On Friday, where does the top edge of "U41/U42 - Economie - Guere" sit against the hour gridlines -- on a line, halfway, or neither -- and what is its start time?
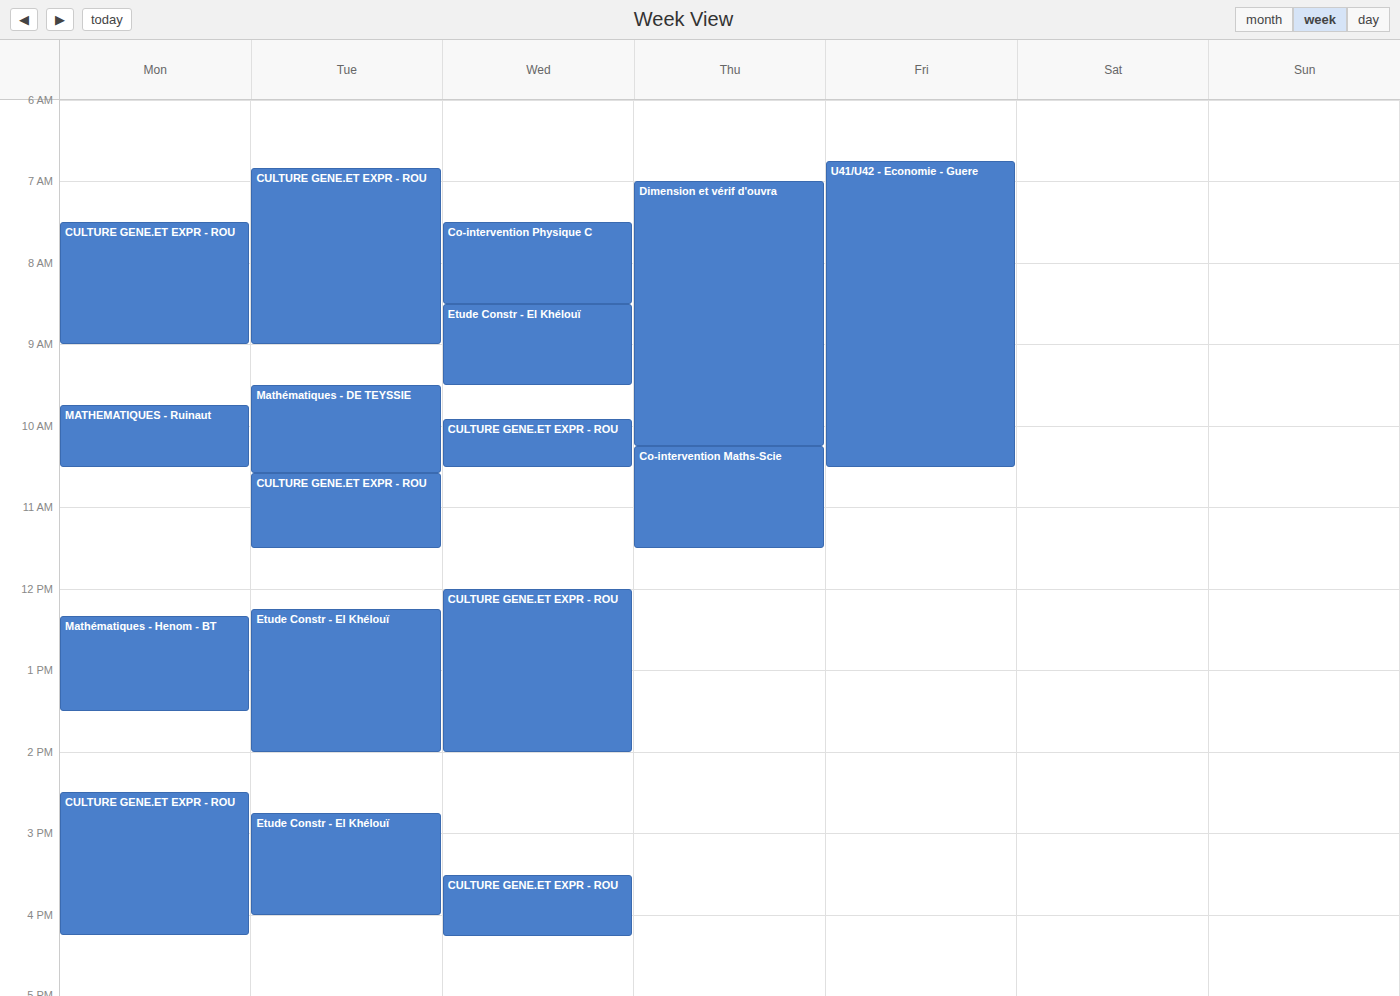
6:45 AM -- neither: three quarters of the way from the 6 AM line to the 7 AM line.